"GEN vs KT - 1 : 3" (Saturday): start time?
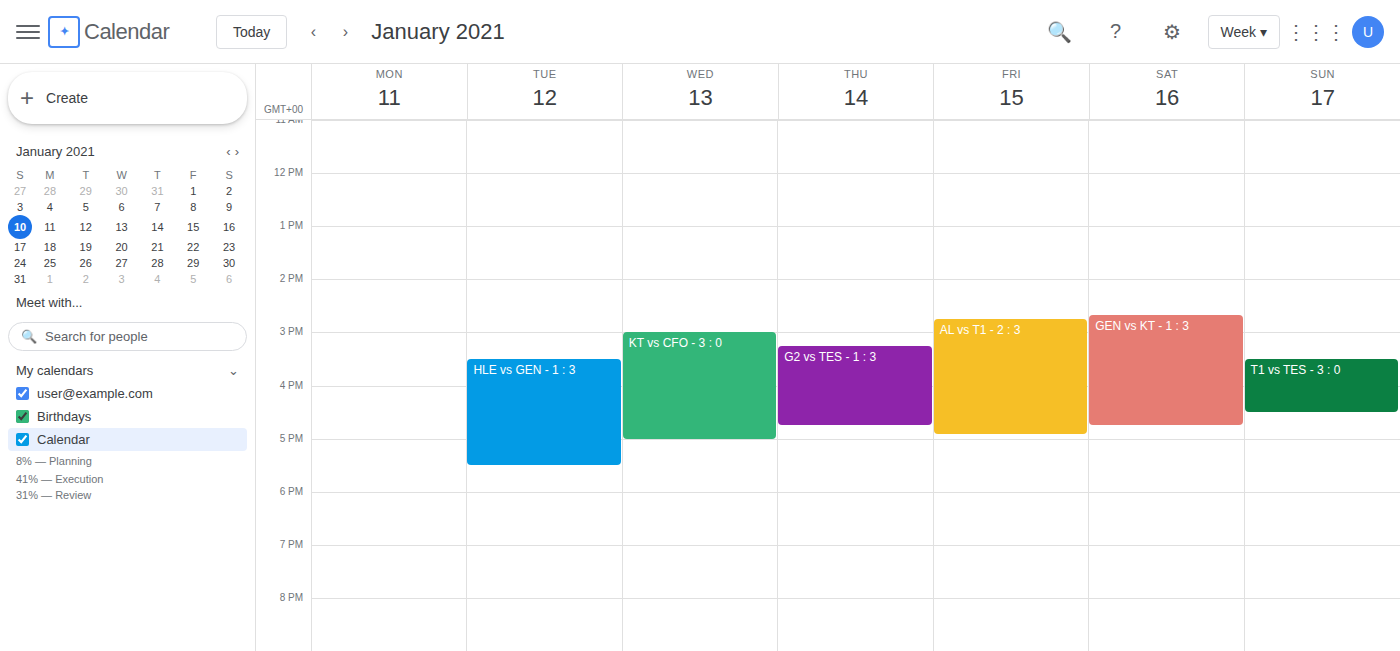
2:40 PM